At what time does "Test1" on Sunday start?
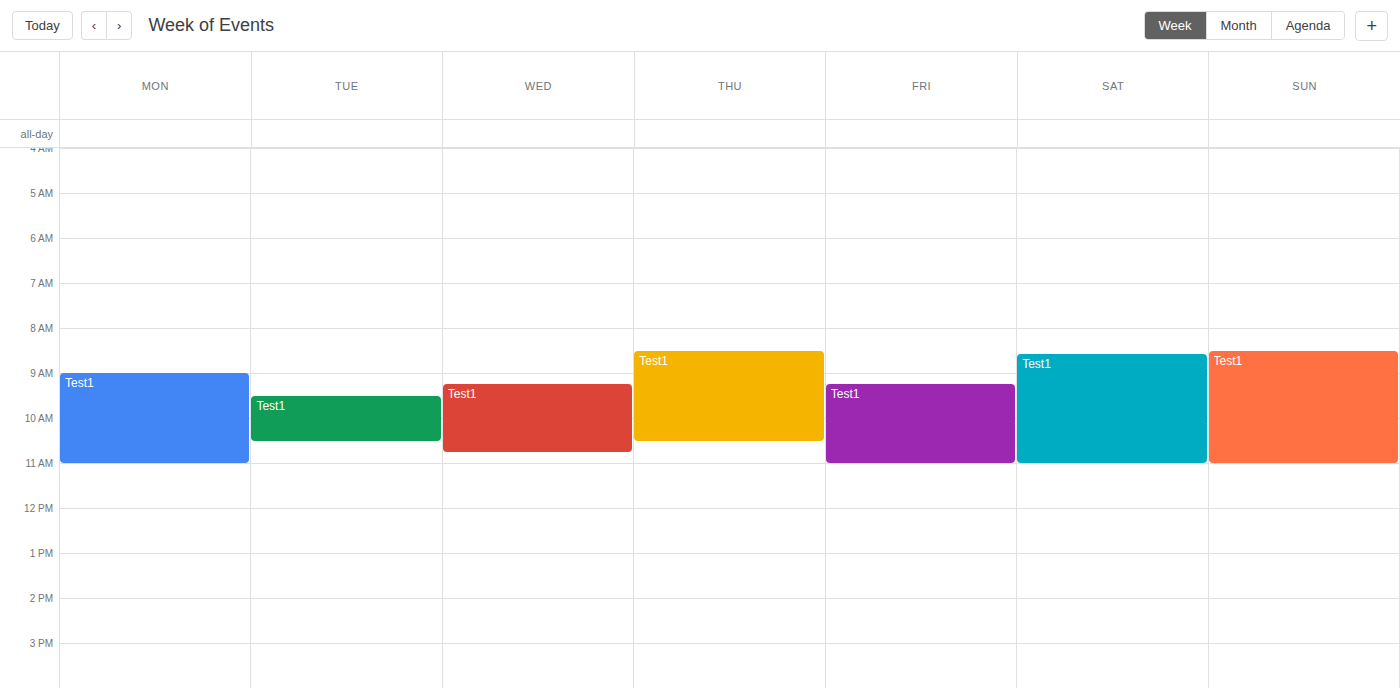
8:30 AM